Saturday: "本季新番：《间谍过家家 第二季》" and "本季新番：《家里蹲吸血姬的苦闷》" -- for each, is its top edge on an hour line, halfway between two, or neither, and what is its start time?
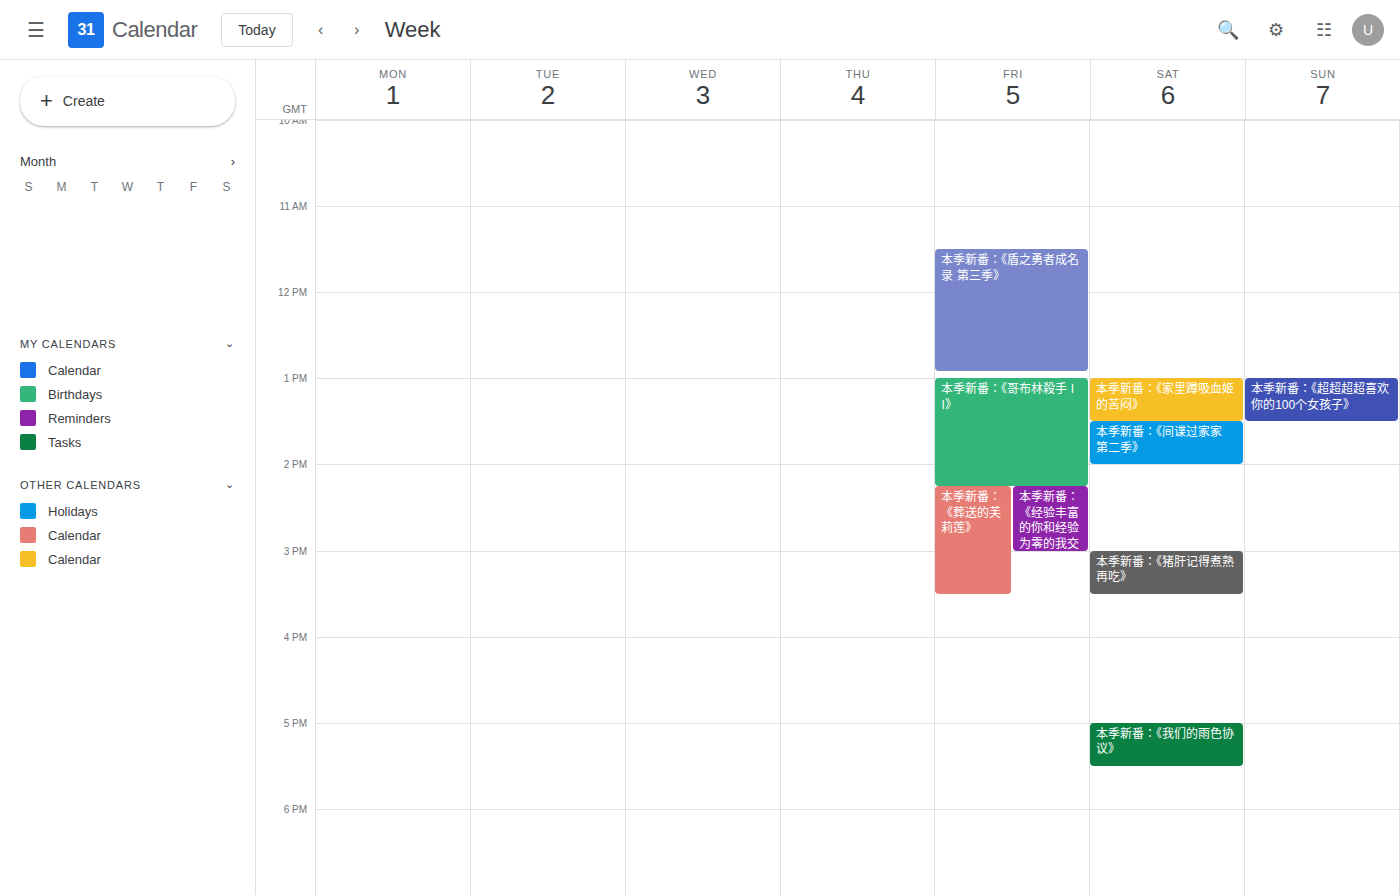
"本季新番：《间谍过家家 第二季》": 1:30 PM, halfway between the 1 PM and 2 PM lines. "本季新番：《家里蹲吸血姬的苦闷》": 1:00 PM, exactly on the 1 PM line.